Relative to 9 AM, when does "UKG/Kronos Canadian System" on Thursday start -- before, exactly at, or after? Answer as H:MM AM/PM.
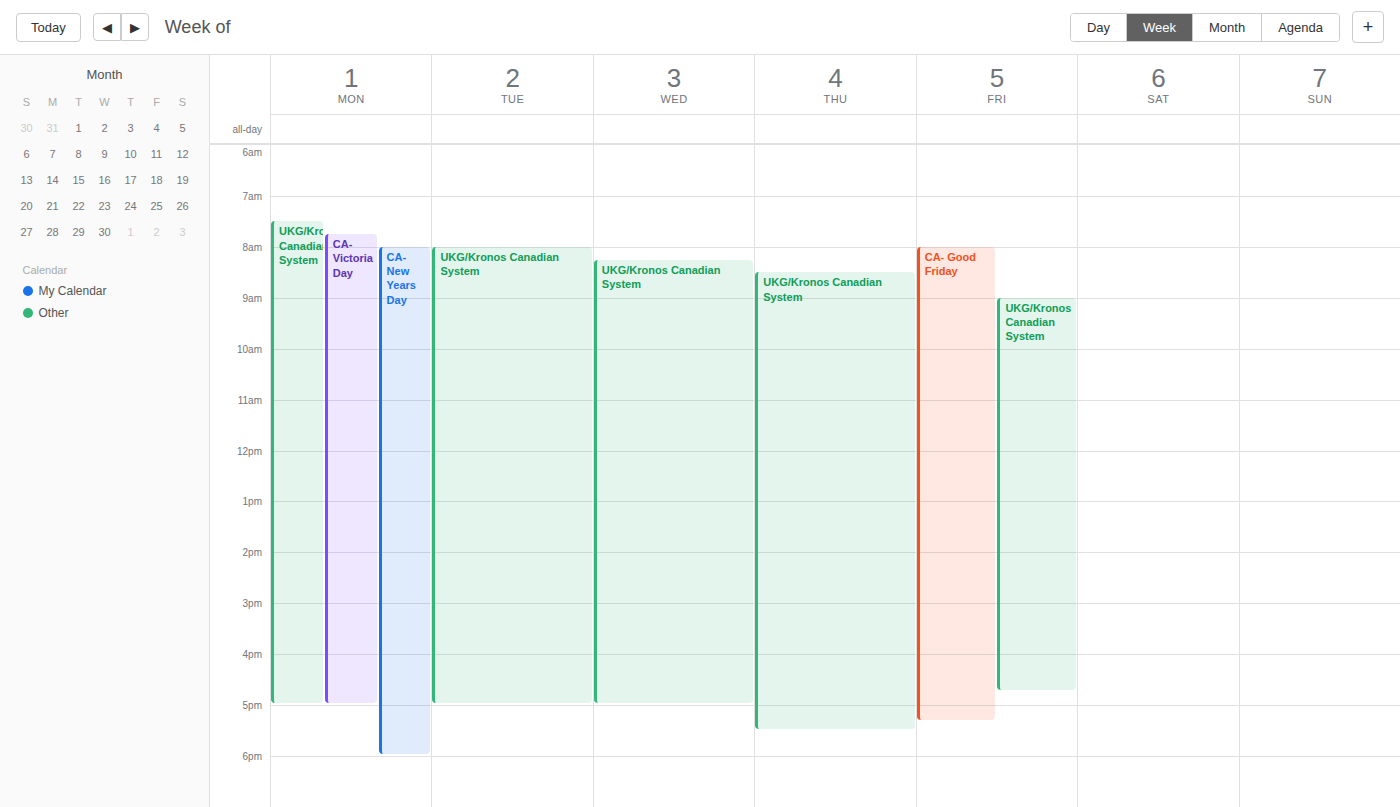
8:30 AM -- before 9 AM, 30 minutes above the 9 AM line.